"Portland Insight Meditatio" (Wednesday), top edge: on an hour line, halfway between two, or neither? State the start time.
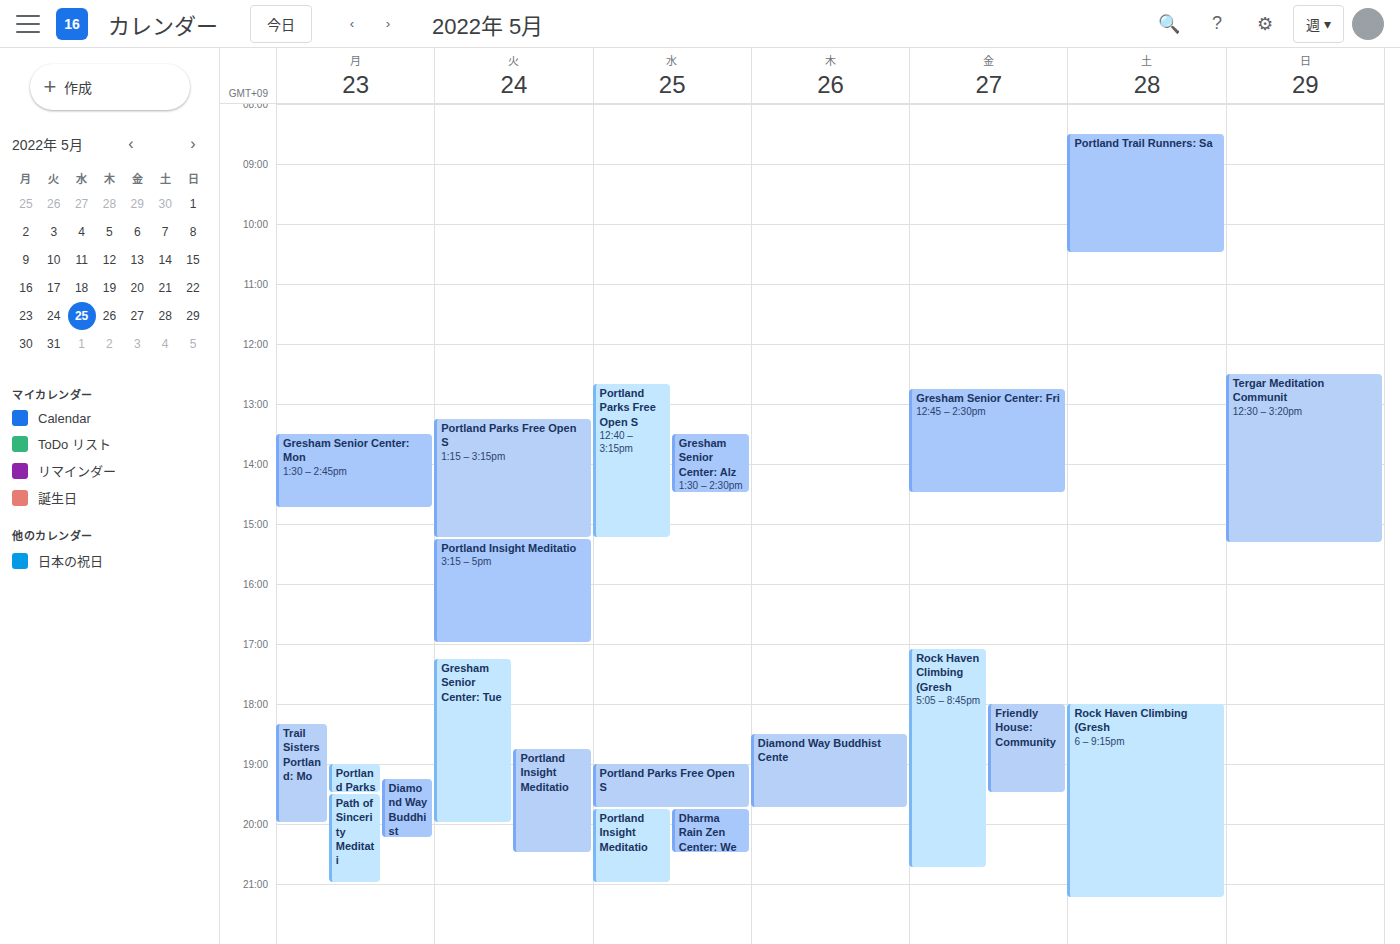
7:45 PM -- neither: three quarters of the way from the 7 PM line to the 8 PM line.